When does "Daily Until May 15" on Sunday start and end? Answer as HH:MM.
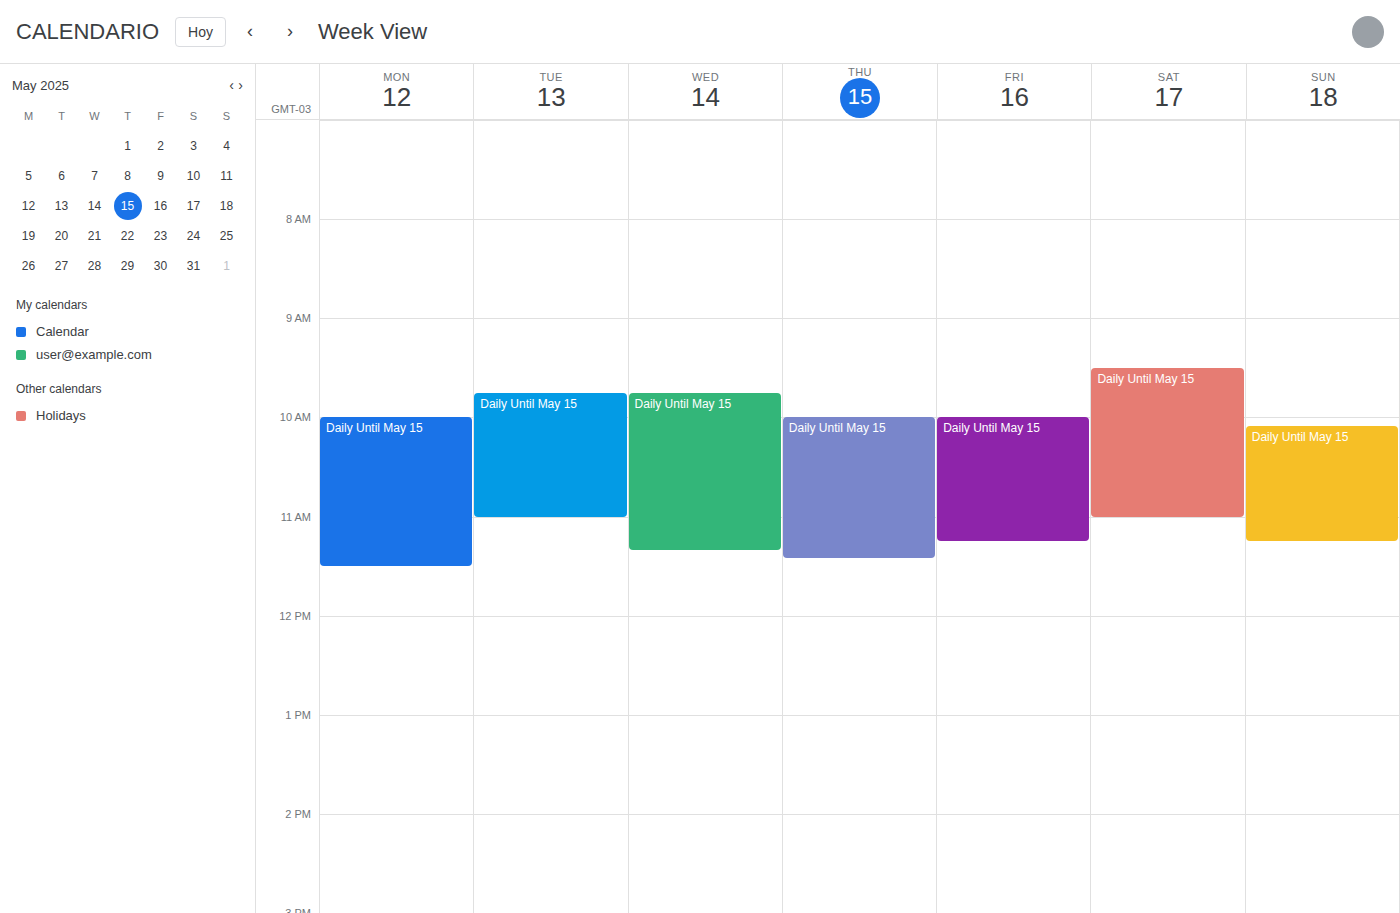
10:05 to 11:15